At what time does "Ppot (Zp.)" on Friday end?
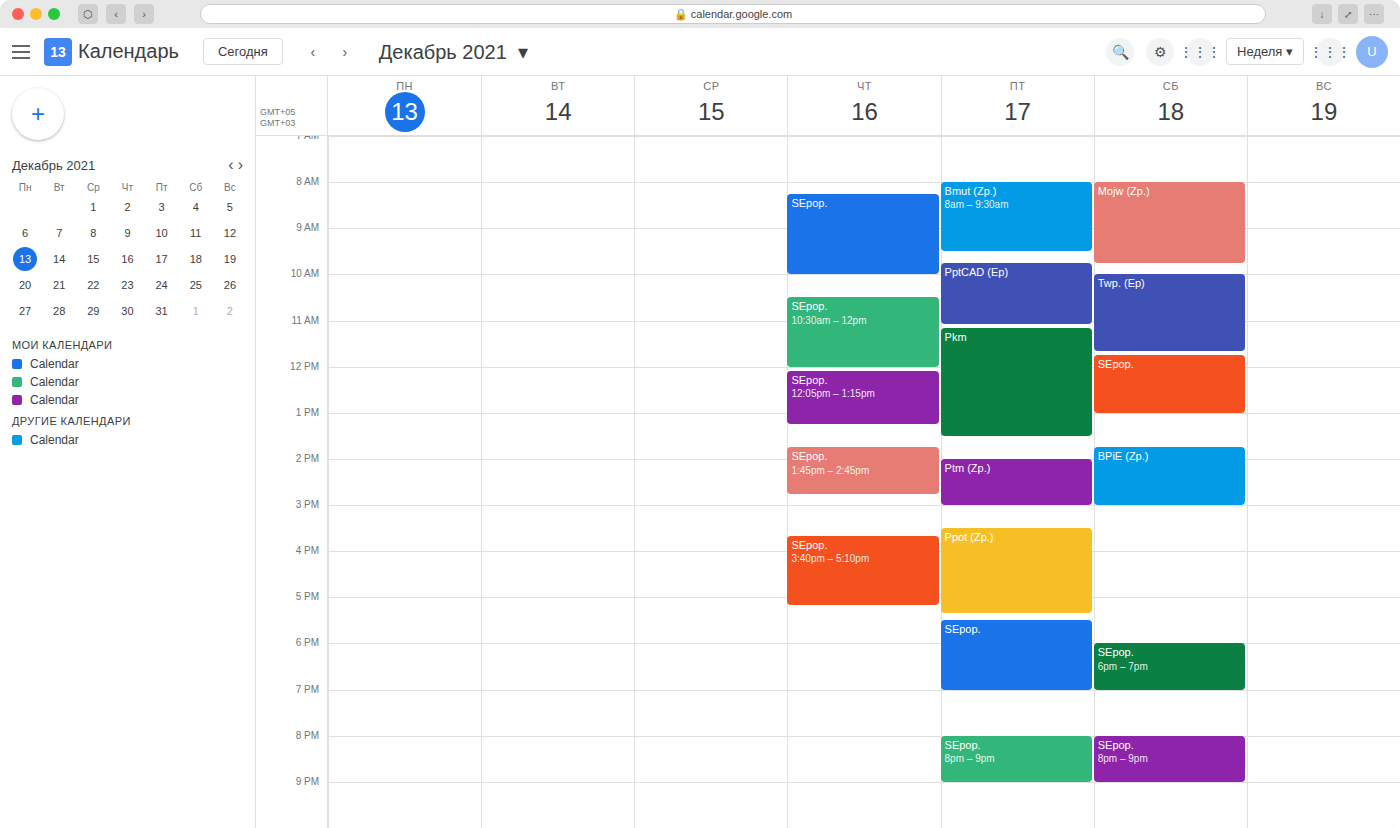
5:20 PM